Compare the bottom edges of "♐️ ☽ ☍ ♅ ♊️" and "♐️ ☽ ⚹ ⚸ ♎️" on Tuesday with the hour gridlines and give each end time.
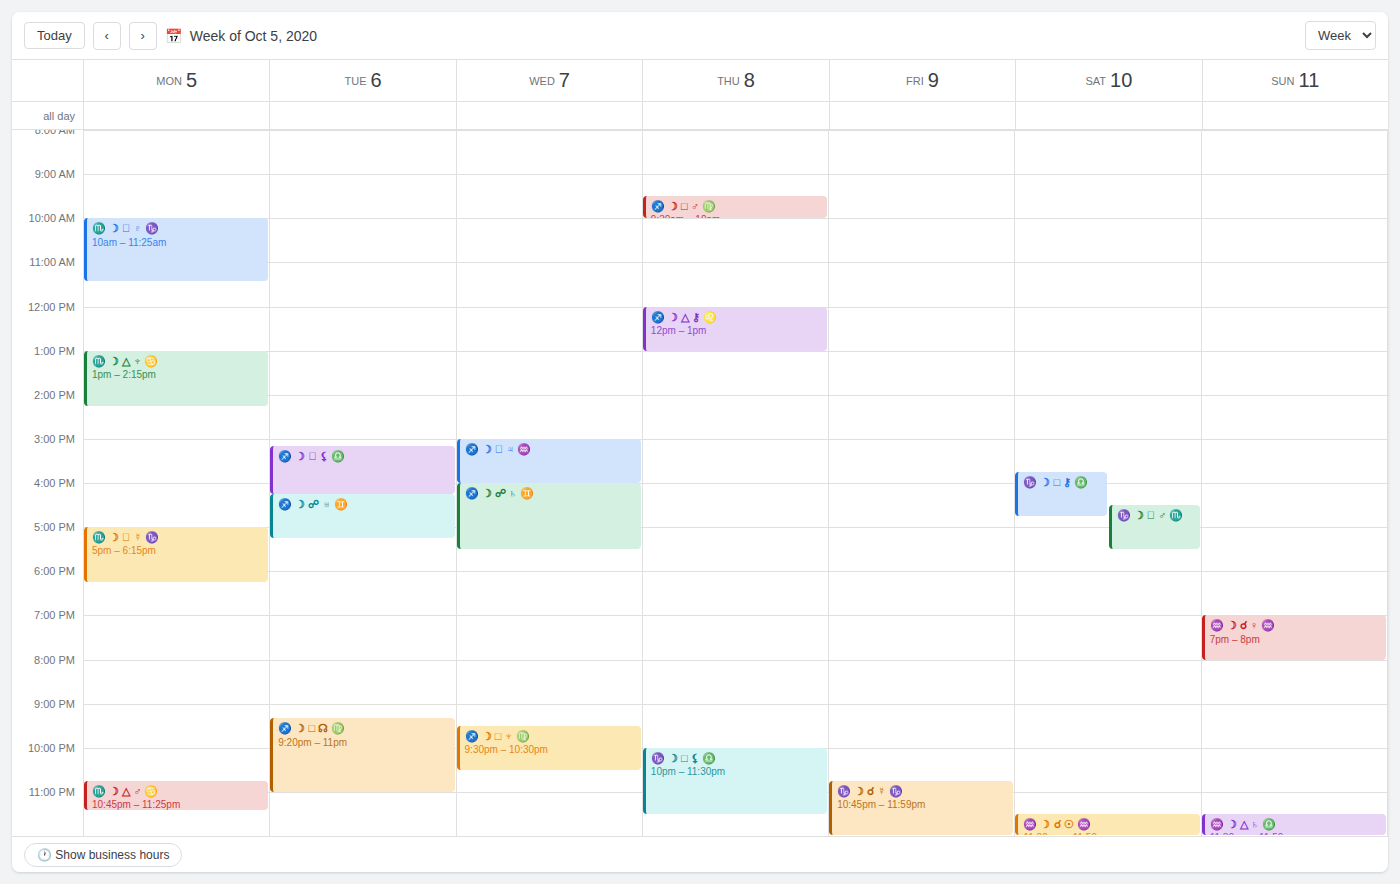
"♐️ ☽ ☍ ♅ ♊️": 5:15 PM, neither: a quarter of the way from the 5 PM line to the 6 PM line. "♐️ ☽ ⚹ ⚸ ♎️": 4:15 PM, neither: a quarter of the way from the 4 PM line to the 5 PM line.